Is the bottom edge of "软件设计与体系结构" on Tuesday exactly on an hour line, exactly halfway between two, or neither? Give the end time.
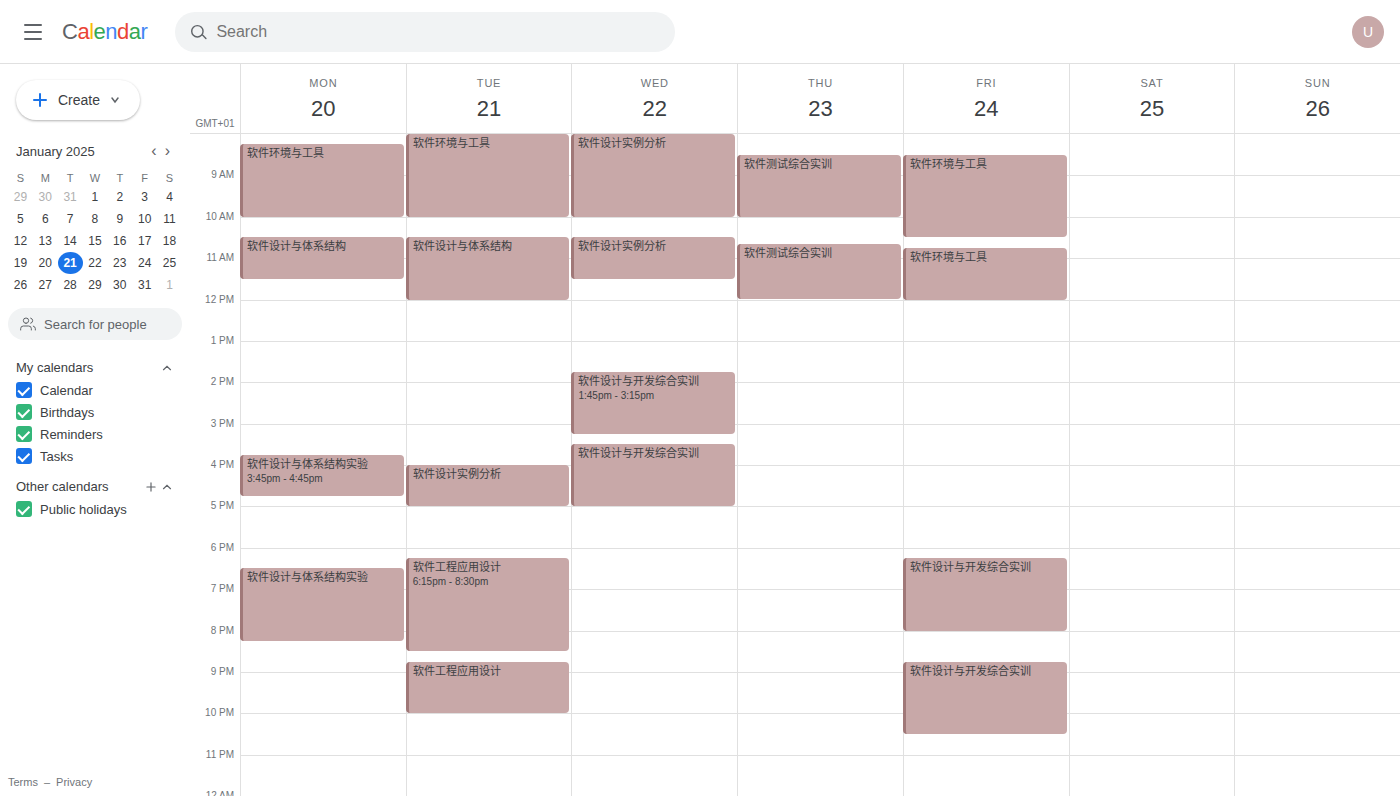
12:00 -- exactly on the 12:00 line.